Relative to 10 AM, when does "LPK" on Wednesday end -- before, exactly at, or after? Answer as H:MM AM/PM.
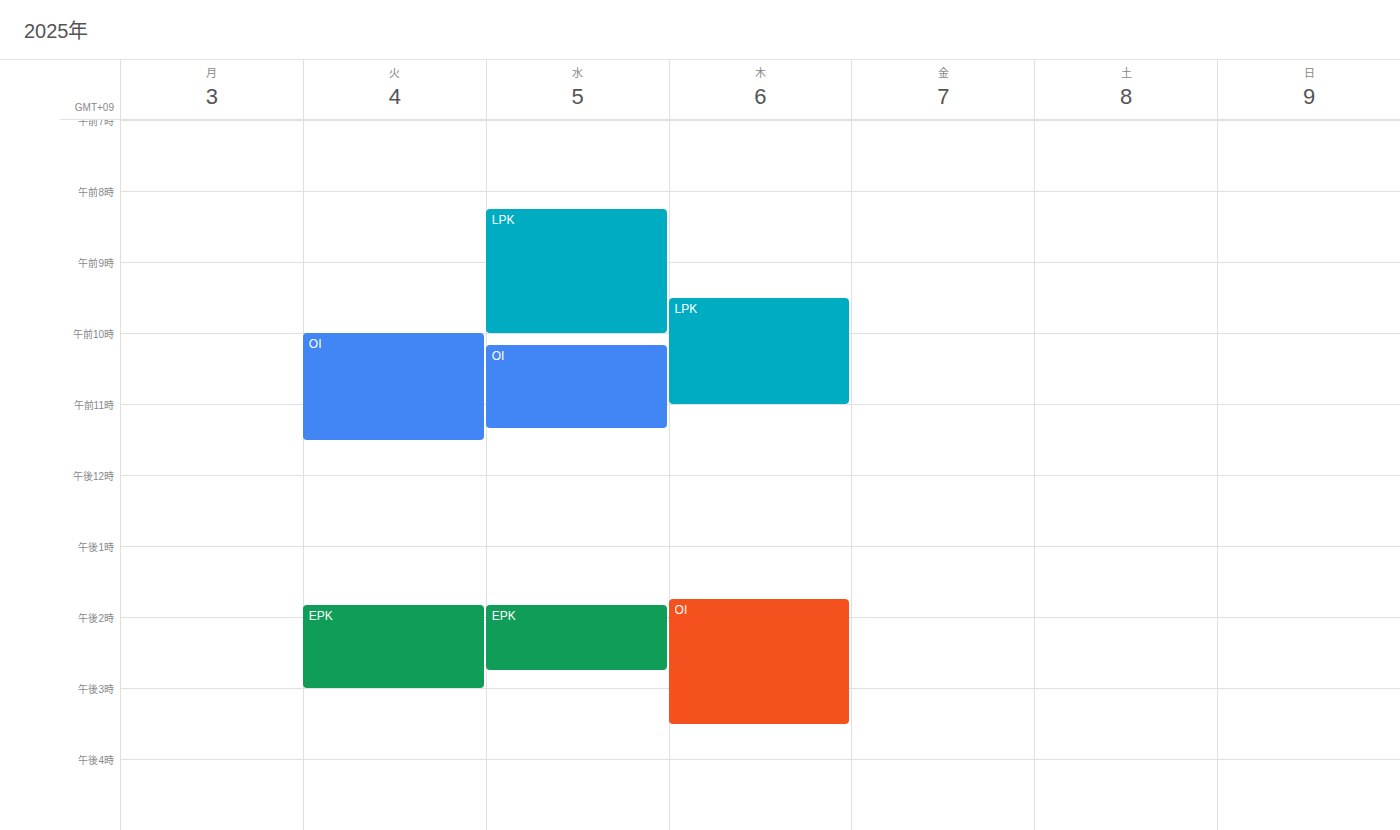
10:00 AM -- exactly at 10 AM, on the 10 AM line.